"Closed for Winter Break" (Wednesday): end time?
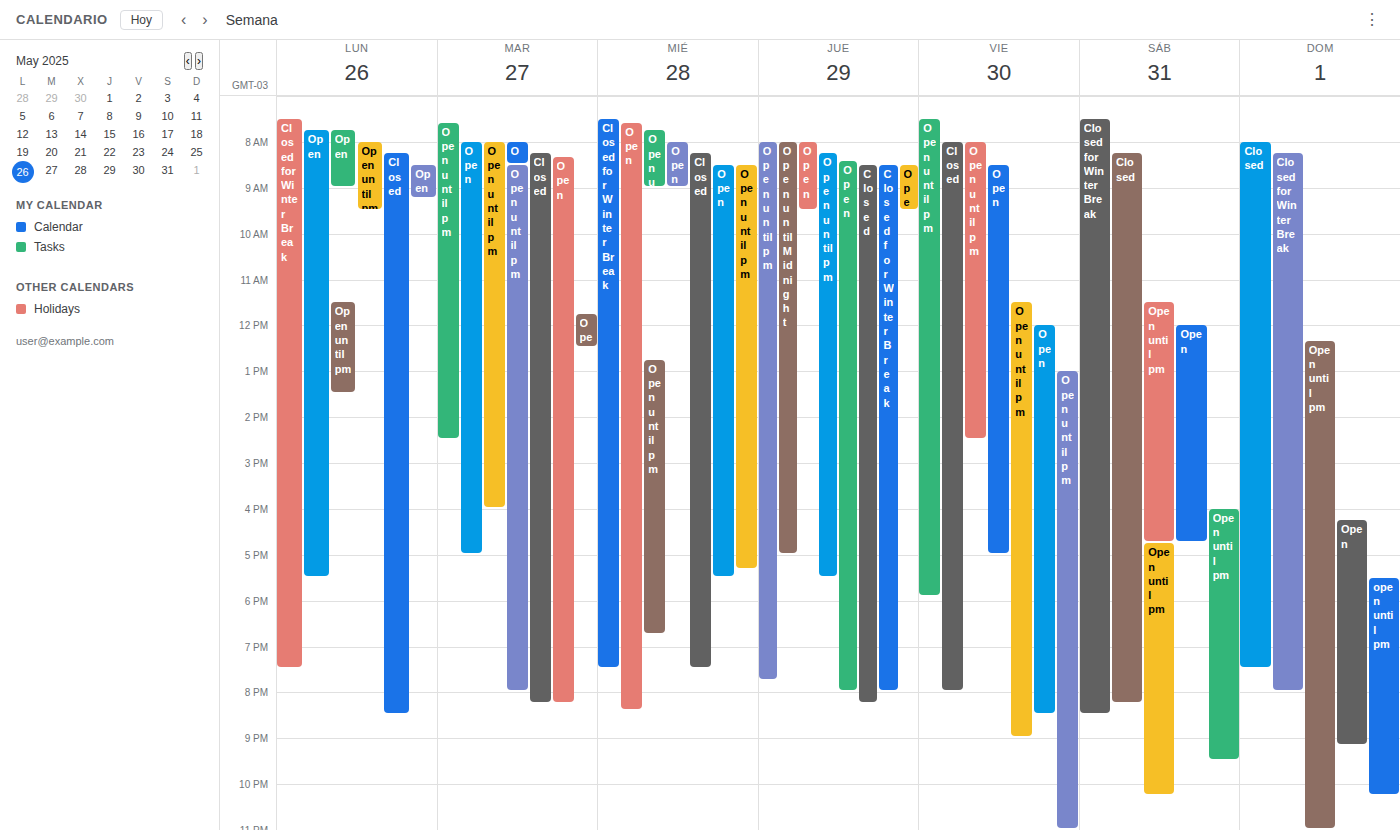
19:30